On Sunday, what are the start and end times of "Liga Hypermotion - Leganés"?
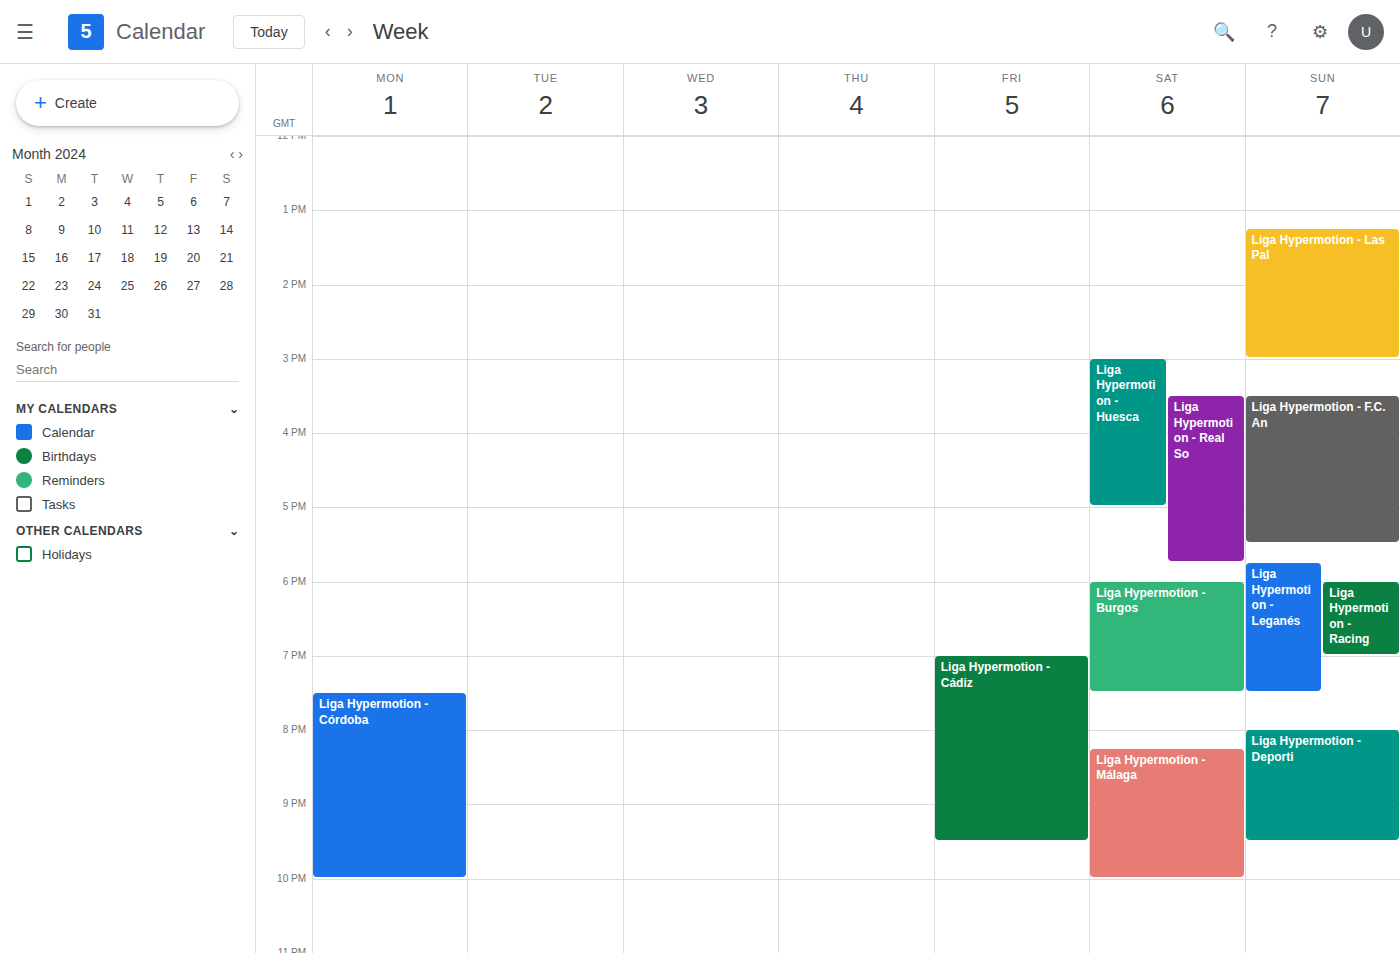
5:45 PM to 7:30 PM